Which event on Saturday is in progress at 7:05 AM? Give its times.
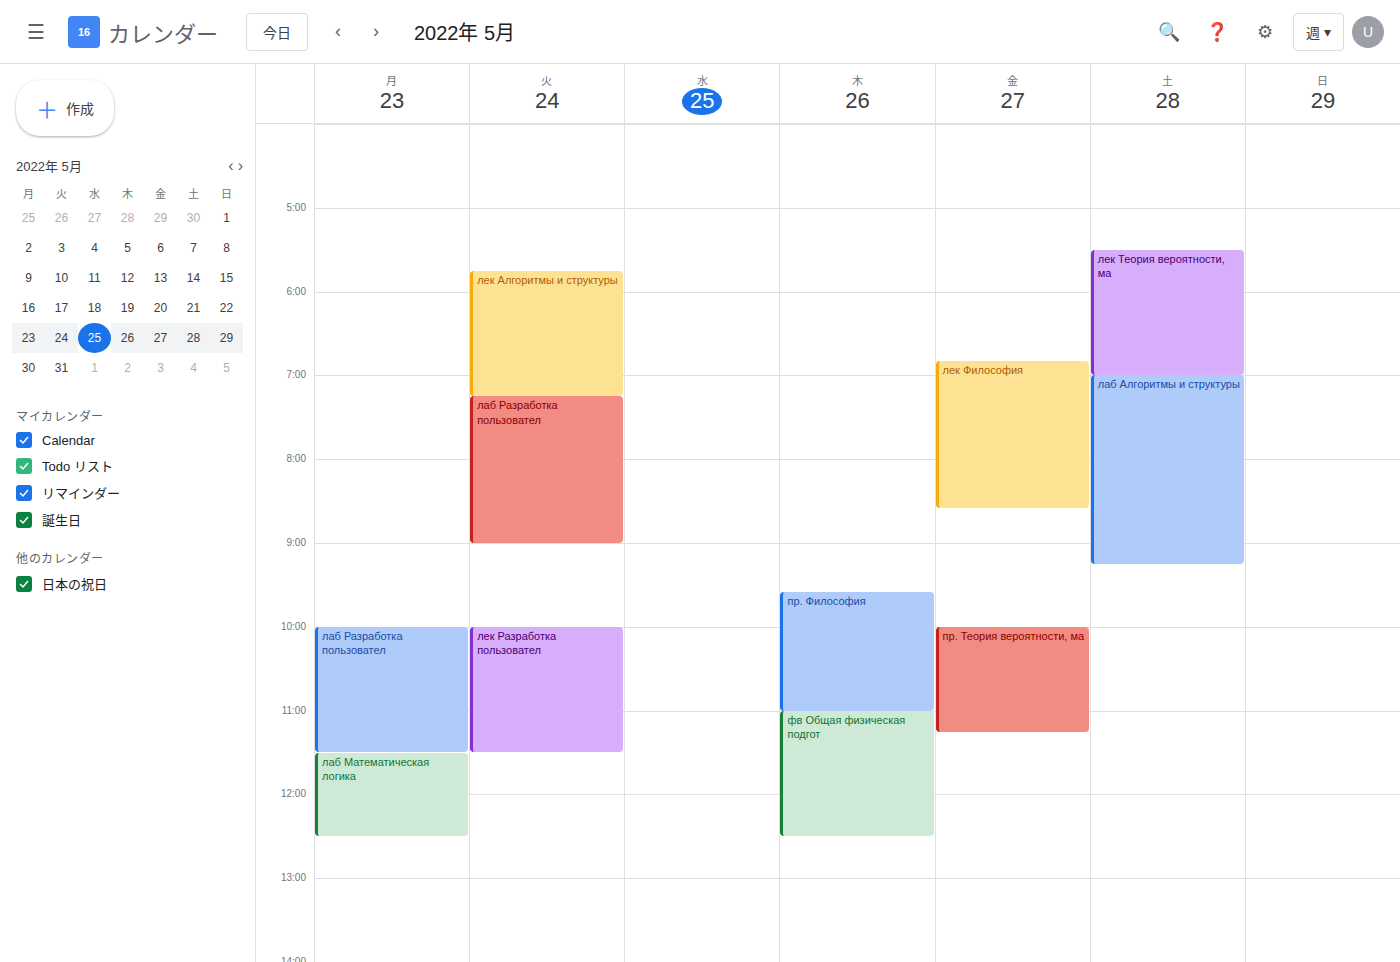
"лаб Алгоритмы и структуры", 7:00 AM to 9:15 AM